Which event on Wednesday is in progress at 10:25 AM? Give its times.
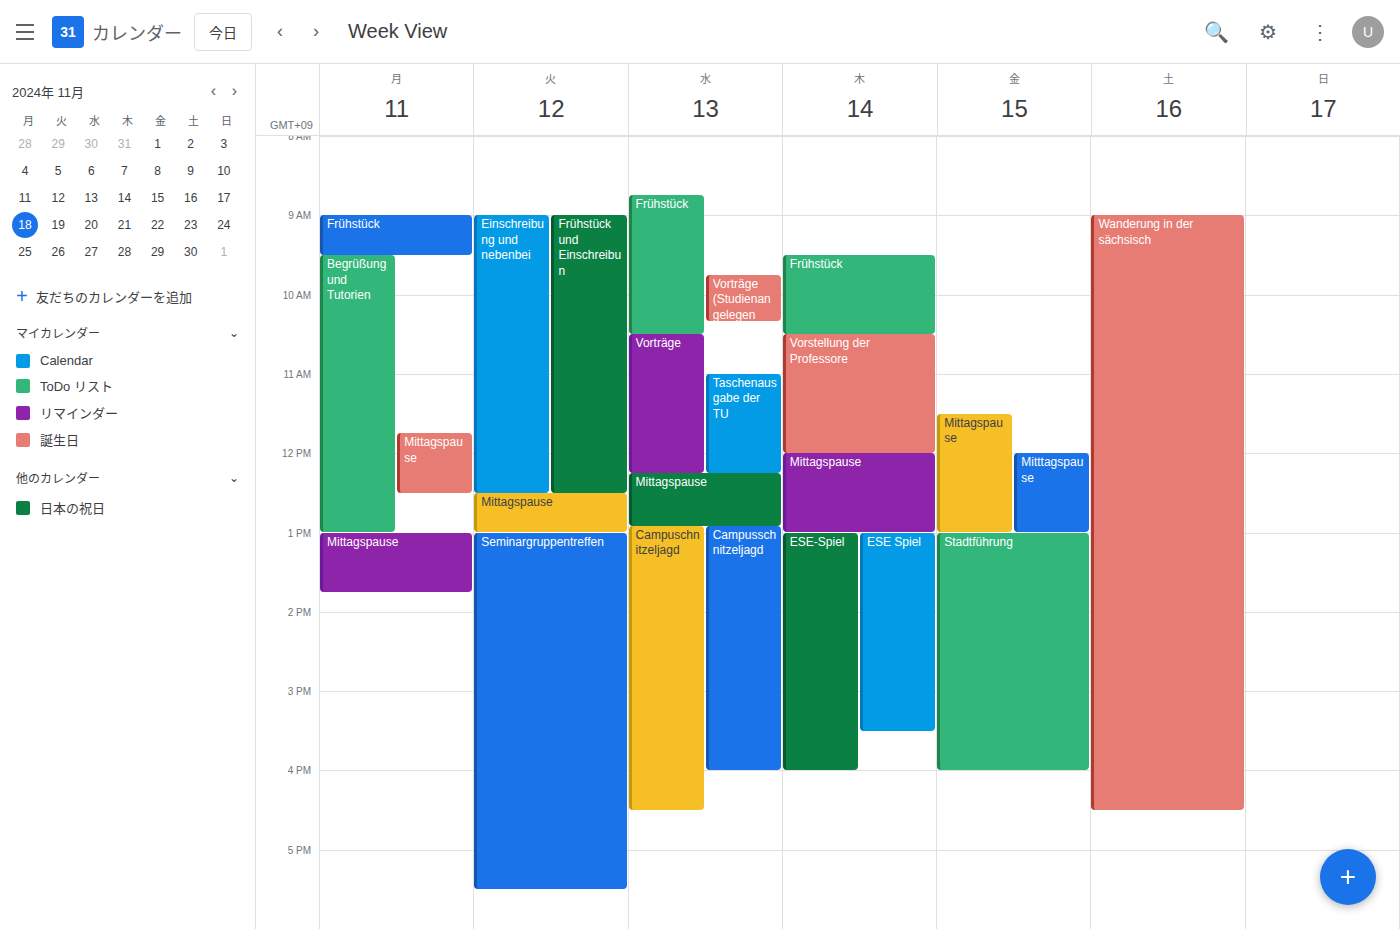
"Frühstück", 8:45 AM to 10:30 AM